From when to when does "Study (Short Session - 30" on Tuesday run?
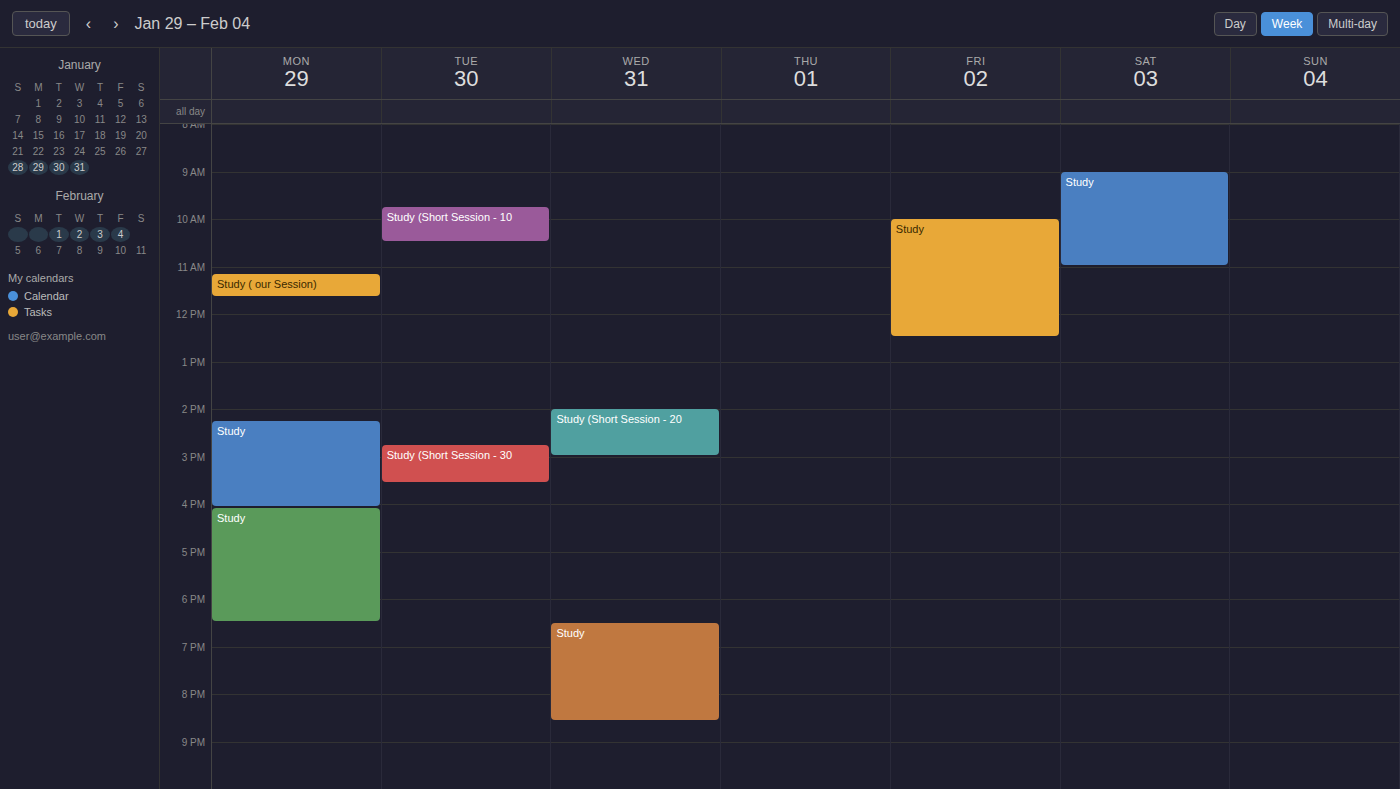
2:45 PM to 3:35 PM